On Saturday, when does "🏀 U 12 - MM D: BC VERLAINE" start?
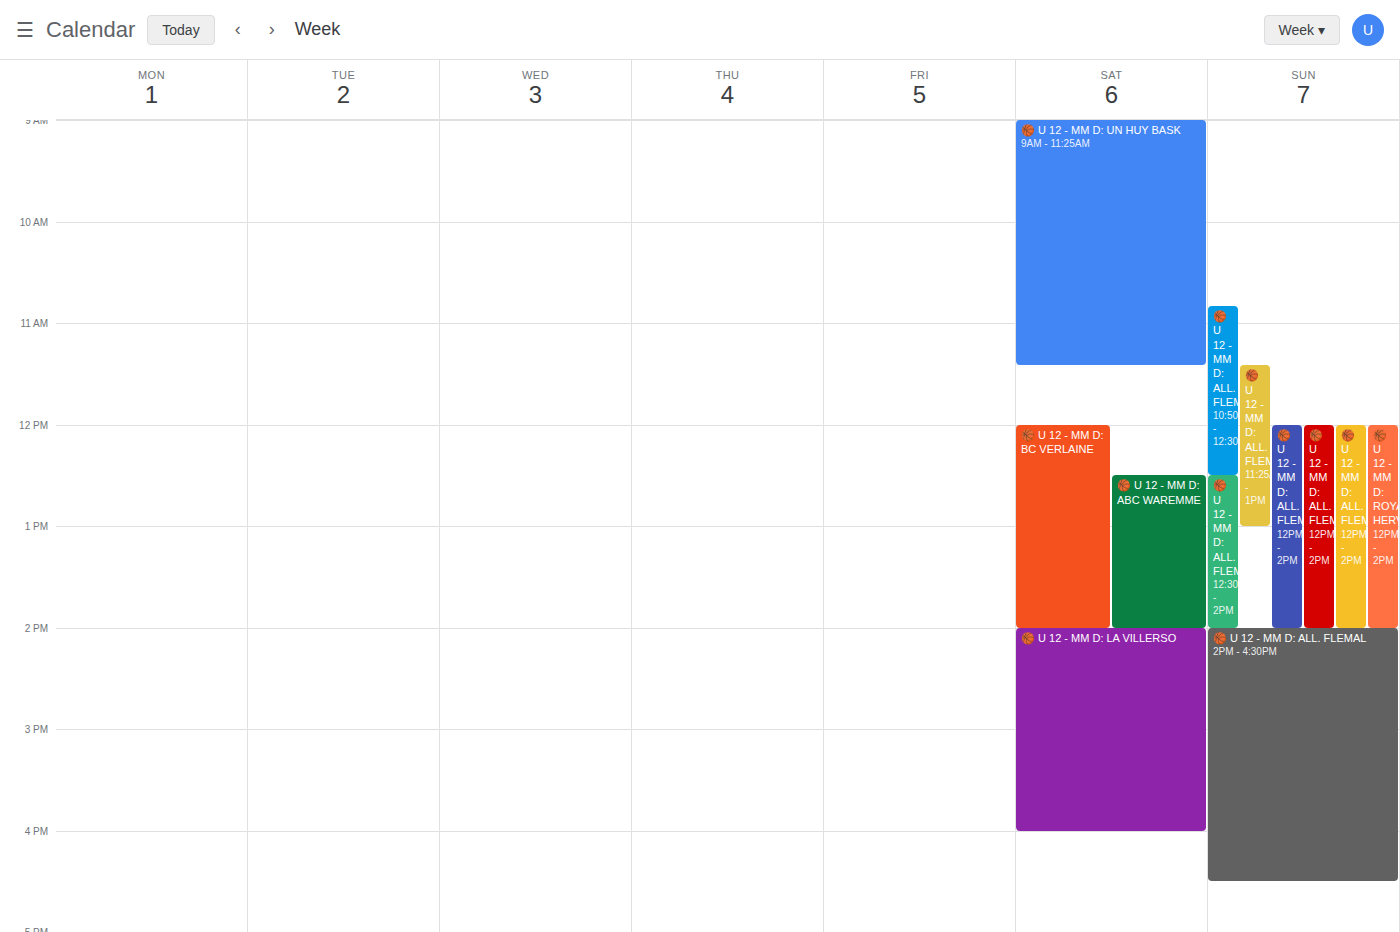
12:00 PM